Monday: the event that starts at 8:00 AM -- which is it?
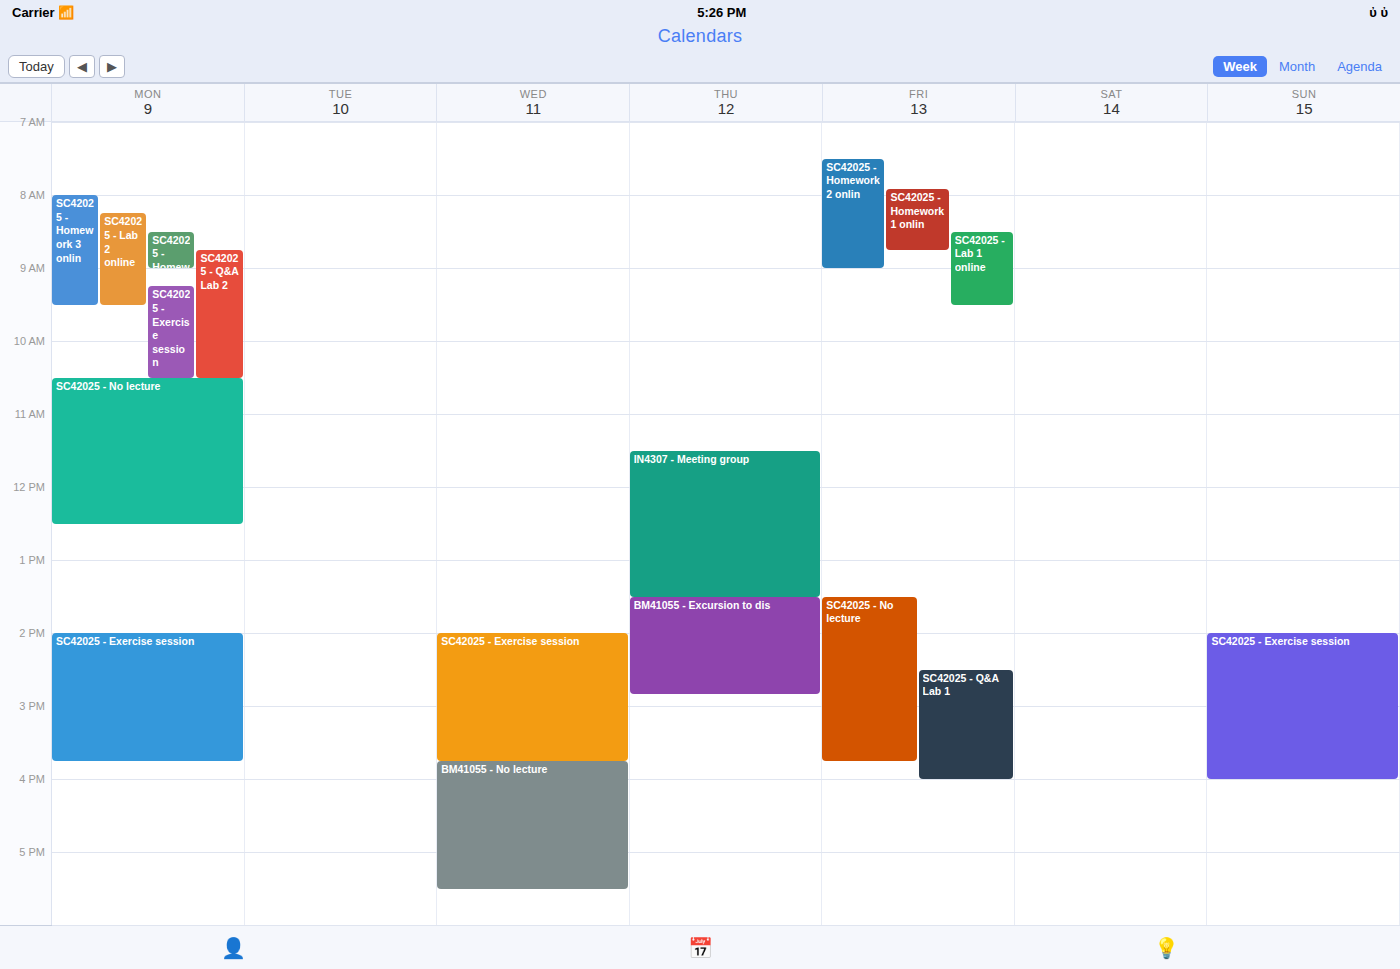
"SC42025 - Homework 3 onlin"